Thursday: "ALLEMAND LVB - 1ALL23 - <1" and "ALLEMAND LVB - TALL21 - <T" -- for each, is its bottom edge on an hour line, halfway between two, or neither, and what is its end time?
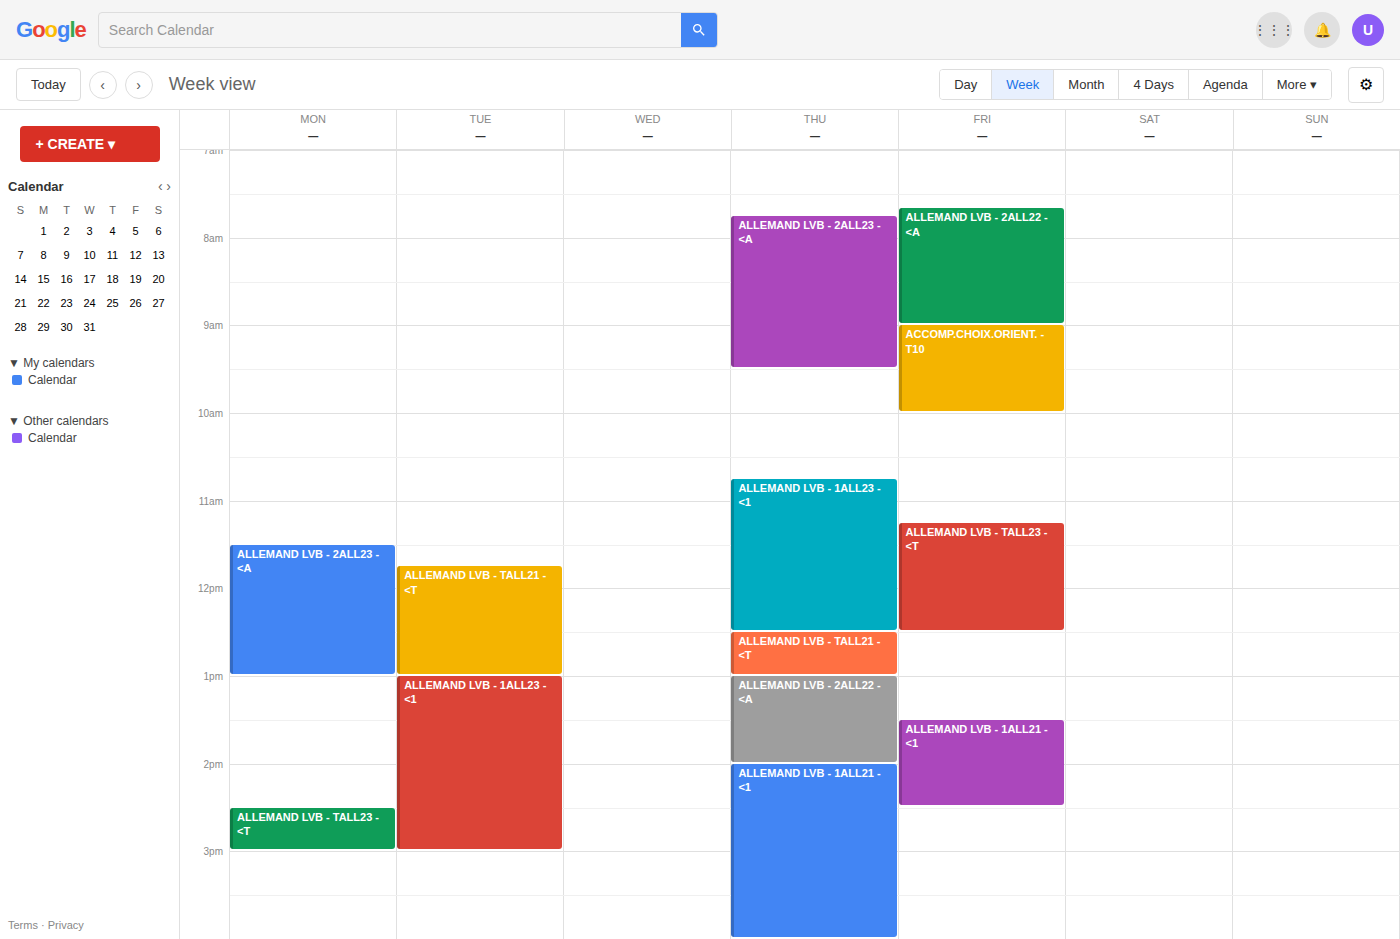
"ALLEMAND LVB - 1ALL23 - <1": 12:30 PM, halfway between the 12 PM and 1 PM lines. "ALLEMAND LVB - TALL21 - <T": 1:00 PM, exactly on the 1 PM line.